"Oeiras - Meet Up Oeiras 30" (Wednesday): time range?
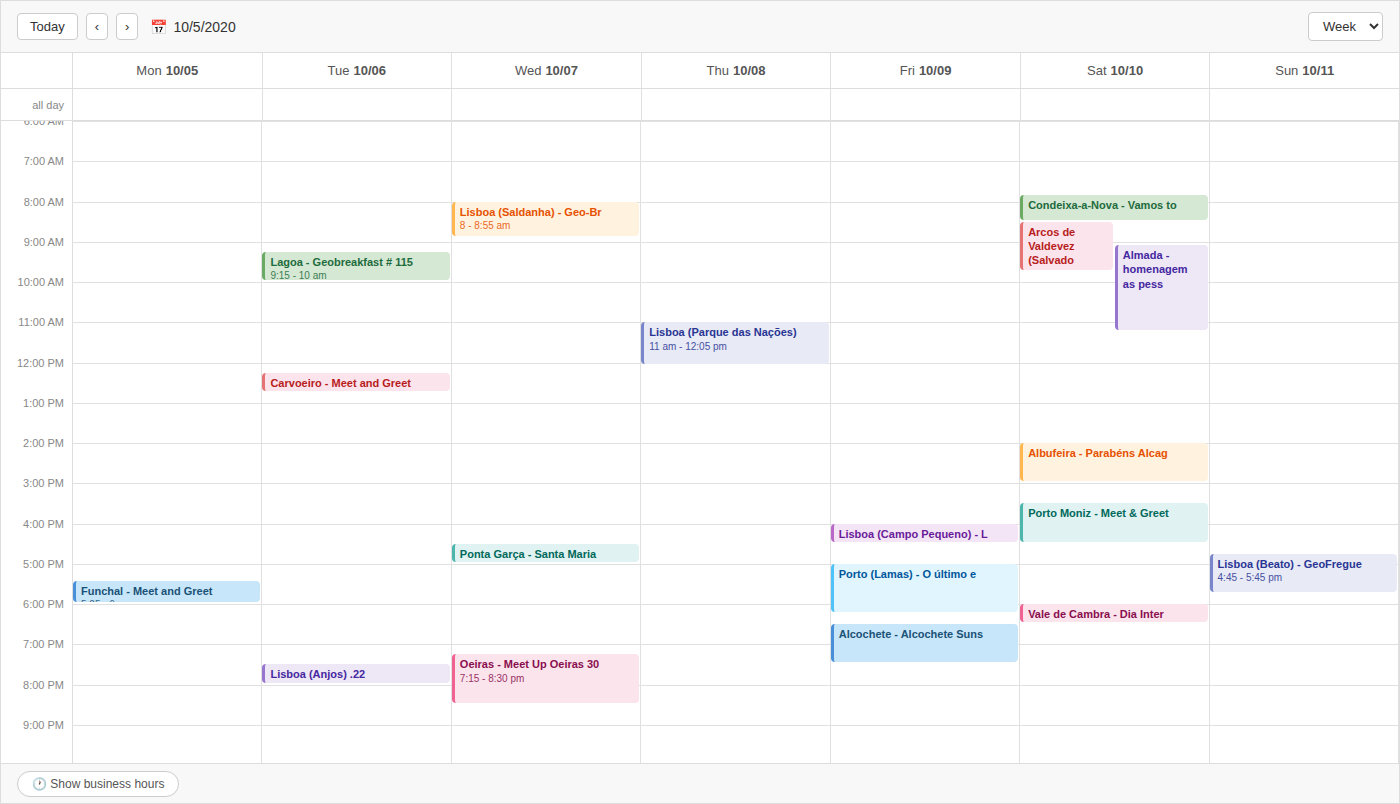
7:15 PM to 8:30 PM